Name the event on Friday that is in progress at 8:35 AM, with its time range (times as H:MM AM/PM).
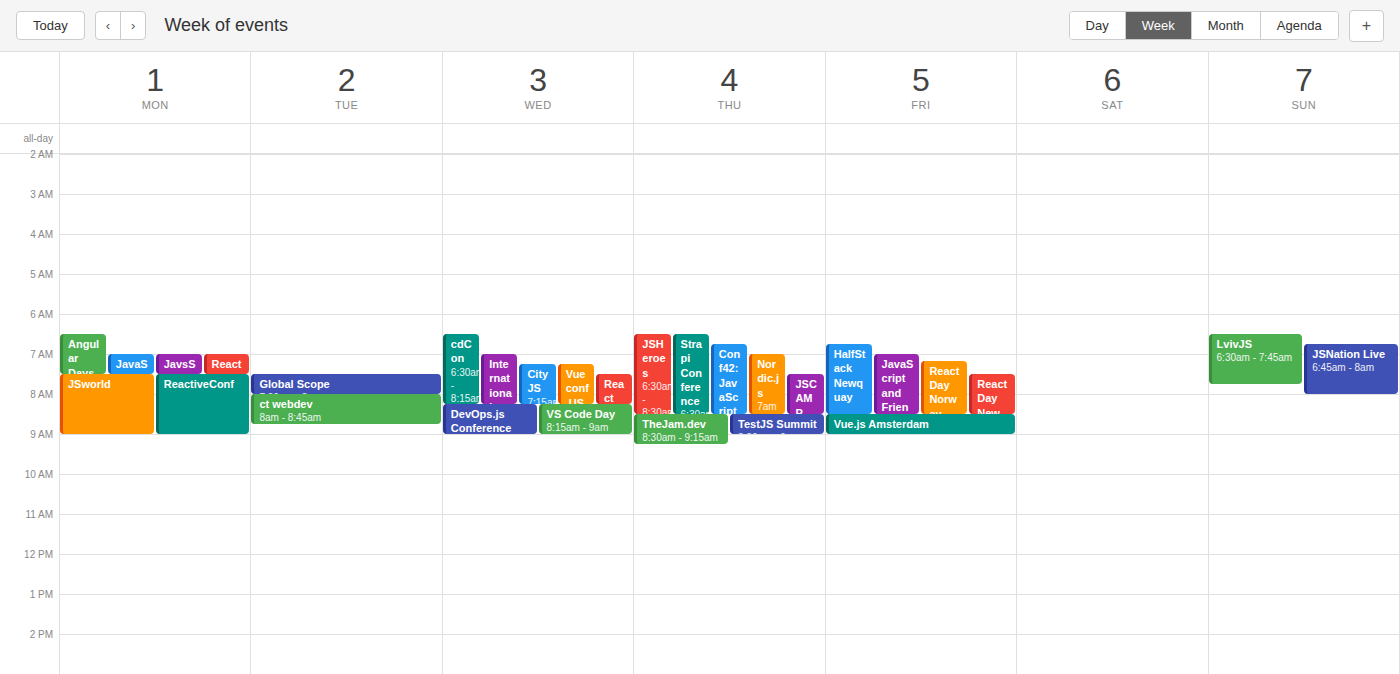
"Vue.js Amsterdam", 8:30 AM to 9:00 AM